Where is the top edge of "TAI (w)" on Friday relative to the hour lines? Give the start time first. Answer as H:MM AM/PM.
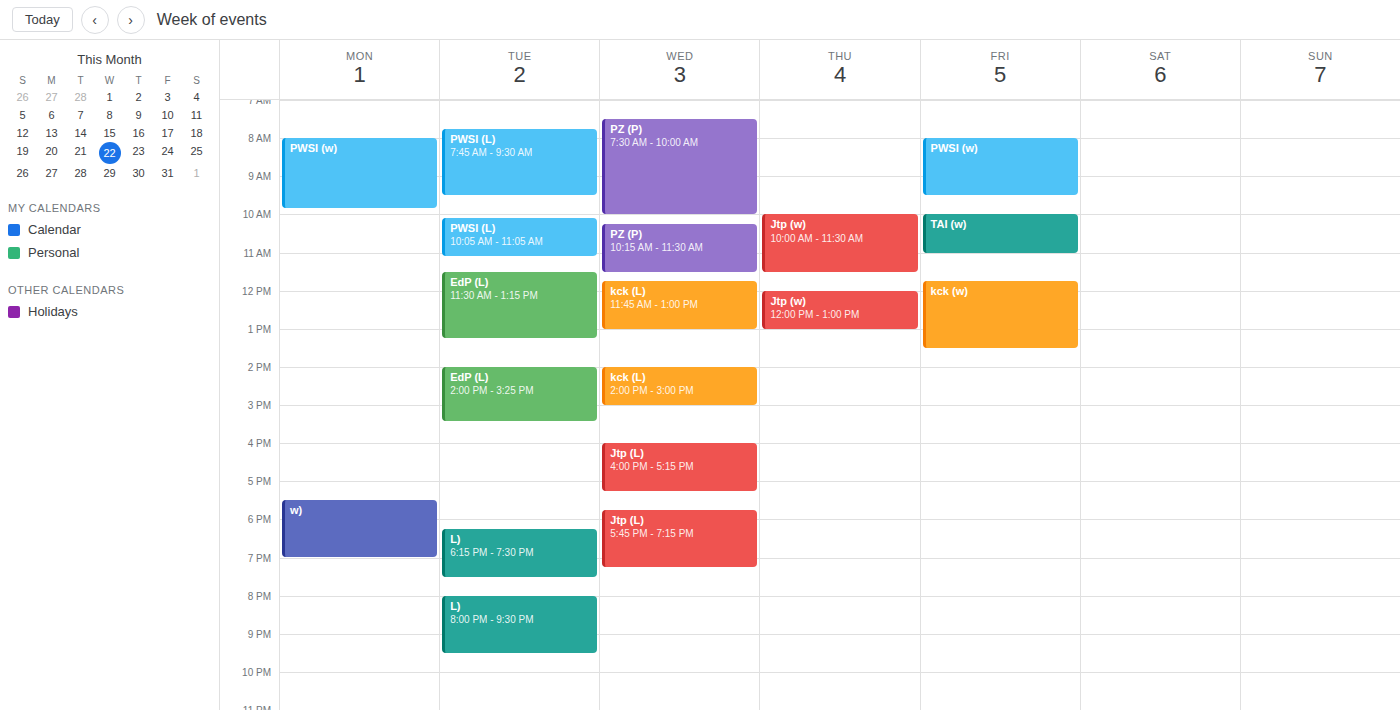
10:00 AM -- exactly on the 10 AM line.